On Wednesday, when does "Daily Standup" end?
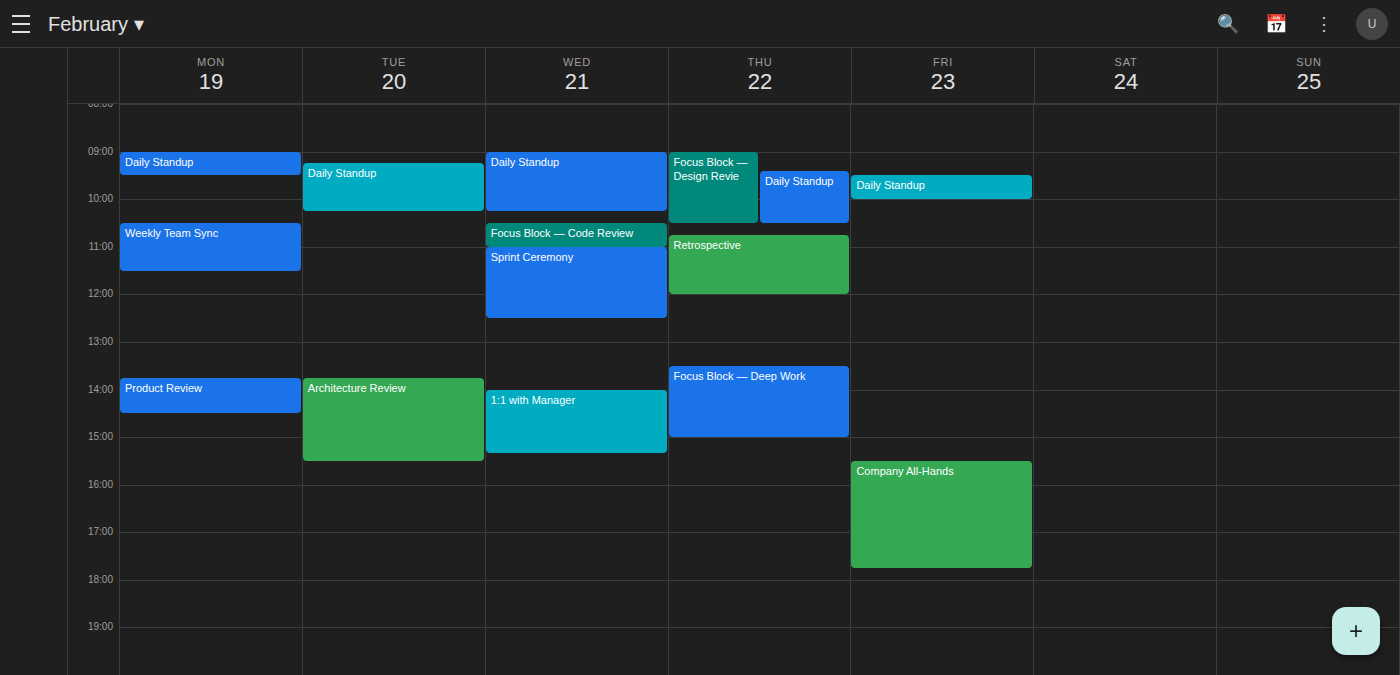
10:15 AM